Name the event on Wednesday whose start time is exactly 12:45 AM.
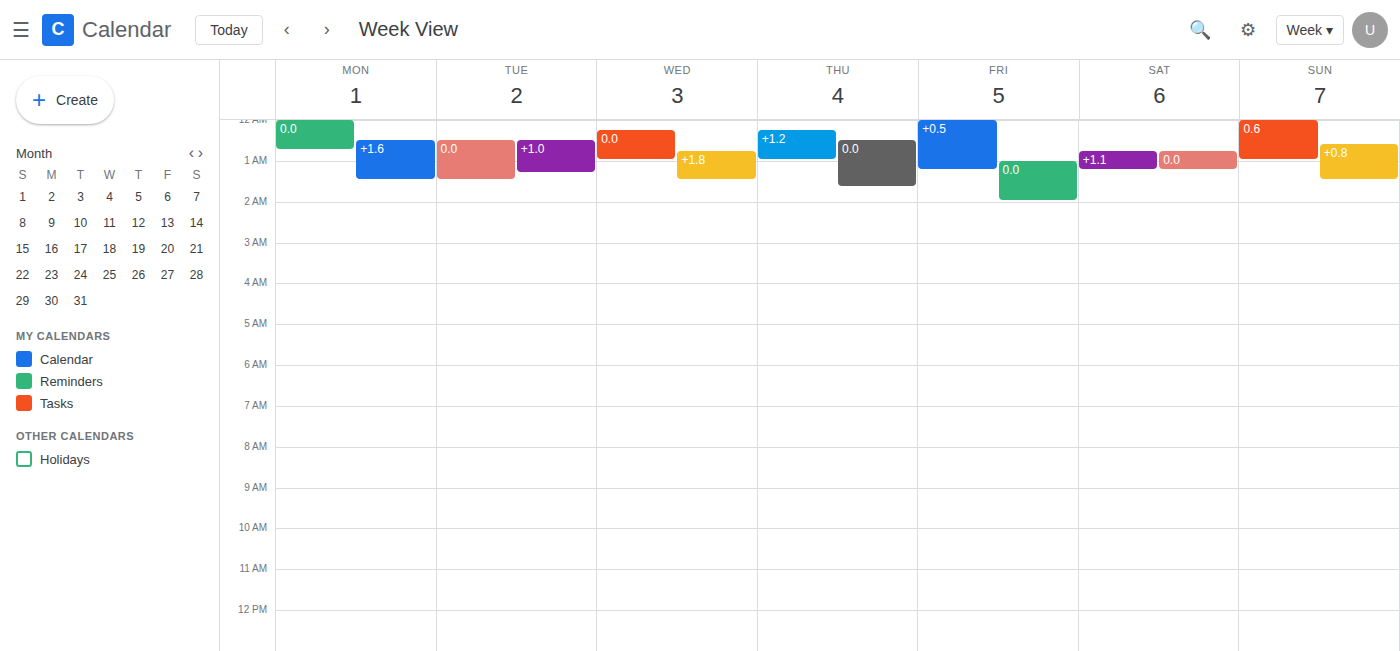
"+1.8"